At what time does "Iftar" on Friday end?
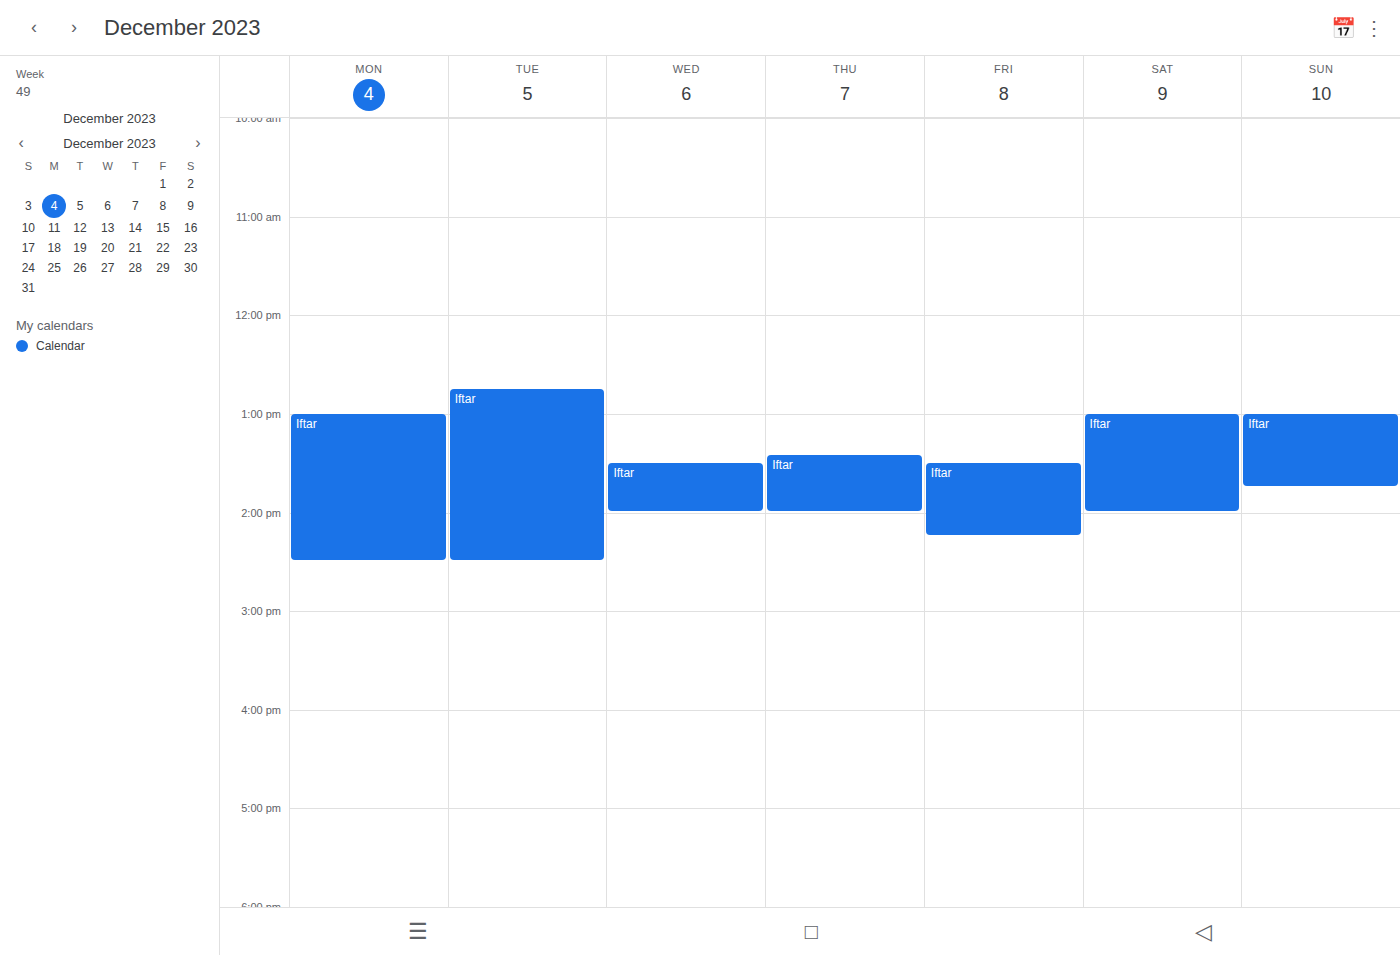
2:15 PM